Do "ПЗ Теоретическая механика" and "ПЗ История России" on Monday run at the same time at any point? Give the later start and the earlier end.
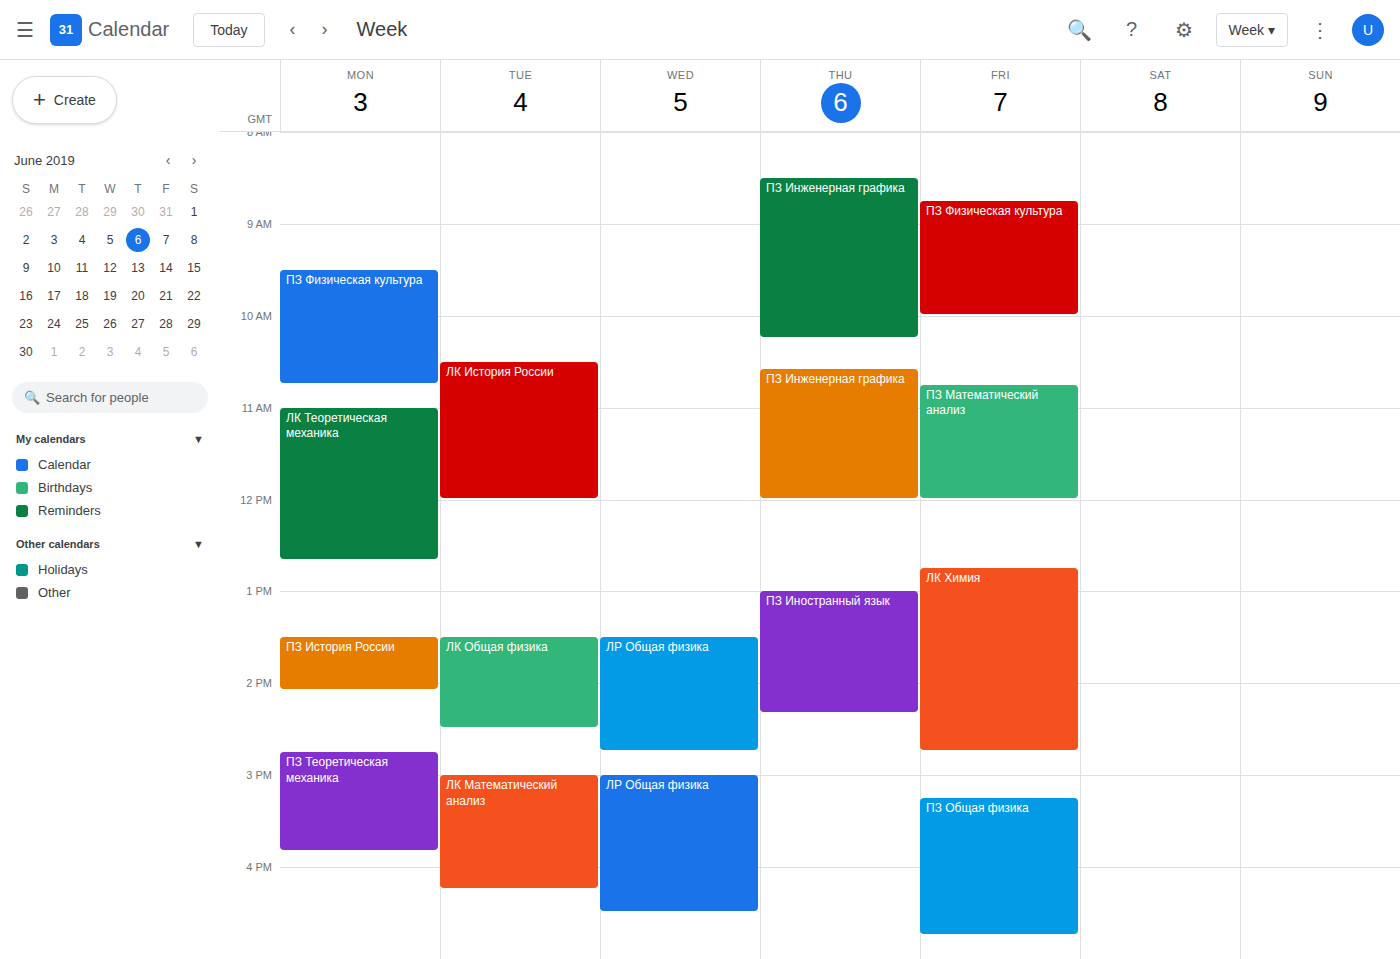
"ПЗ История России" ends at 2:05 PM and "ПЗ Теоретическая механика" starts at 2:45 PM -- no overlap.